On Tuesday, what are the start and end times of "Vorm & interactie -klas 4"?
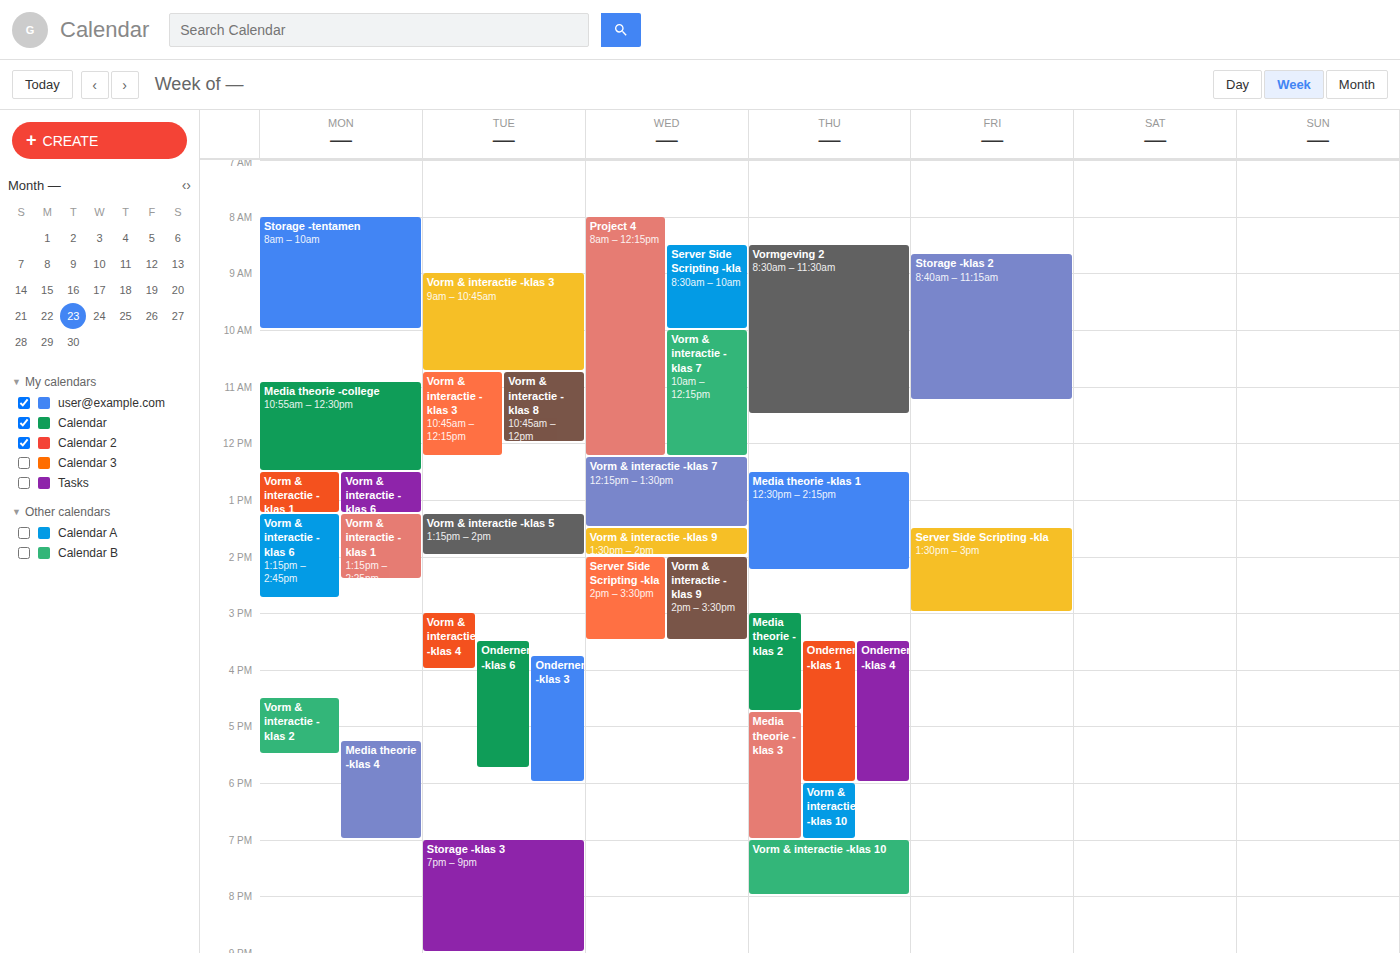
3:00 PM to 4:00 PM